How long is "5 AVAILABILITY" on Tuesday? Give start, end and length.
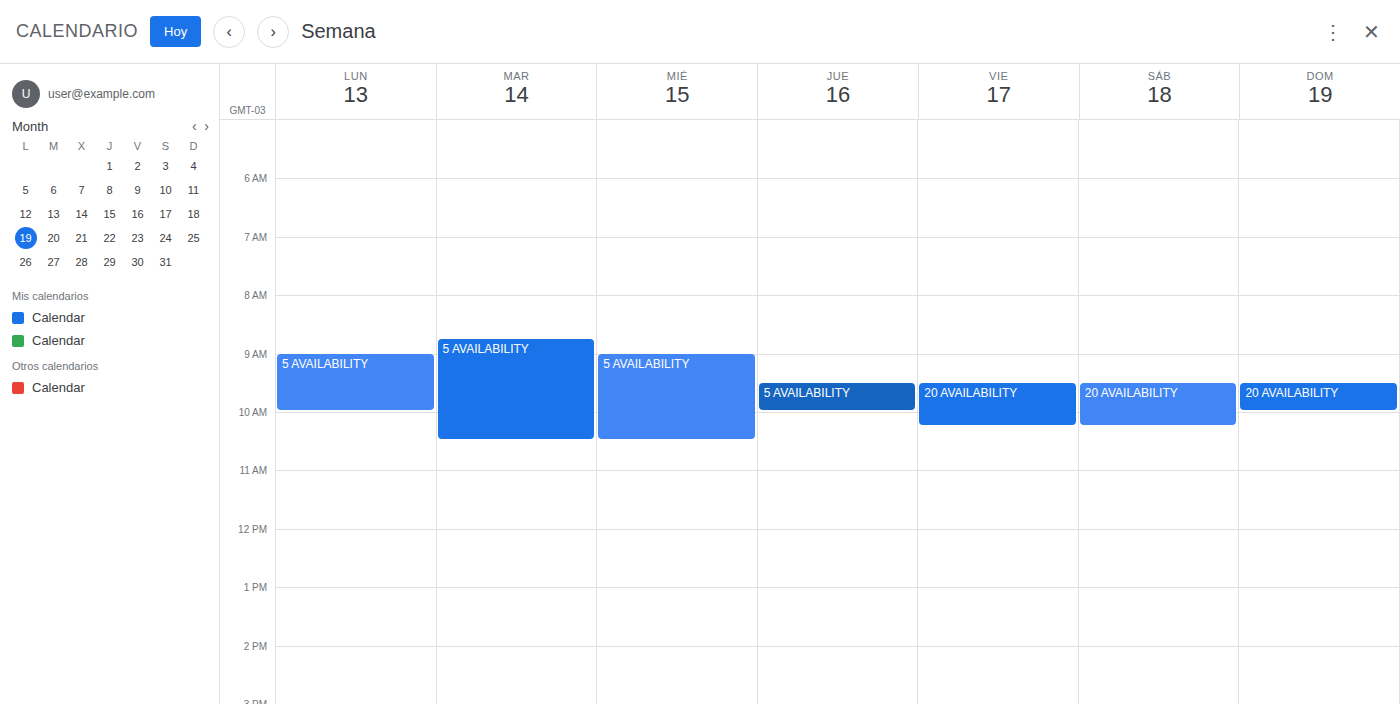
8:45 AM to 10:30 AM, 1 hour 45 minutes